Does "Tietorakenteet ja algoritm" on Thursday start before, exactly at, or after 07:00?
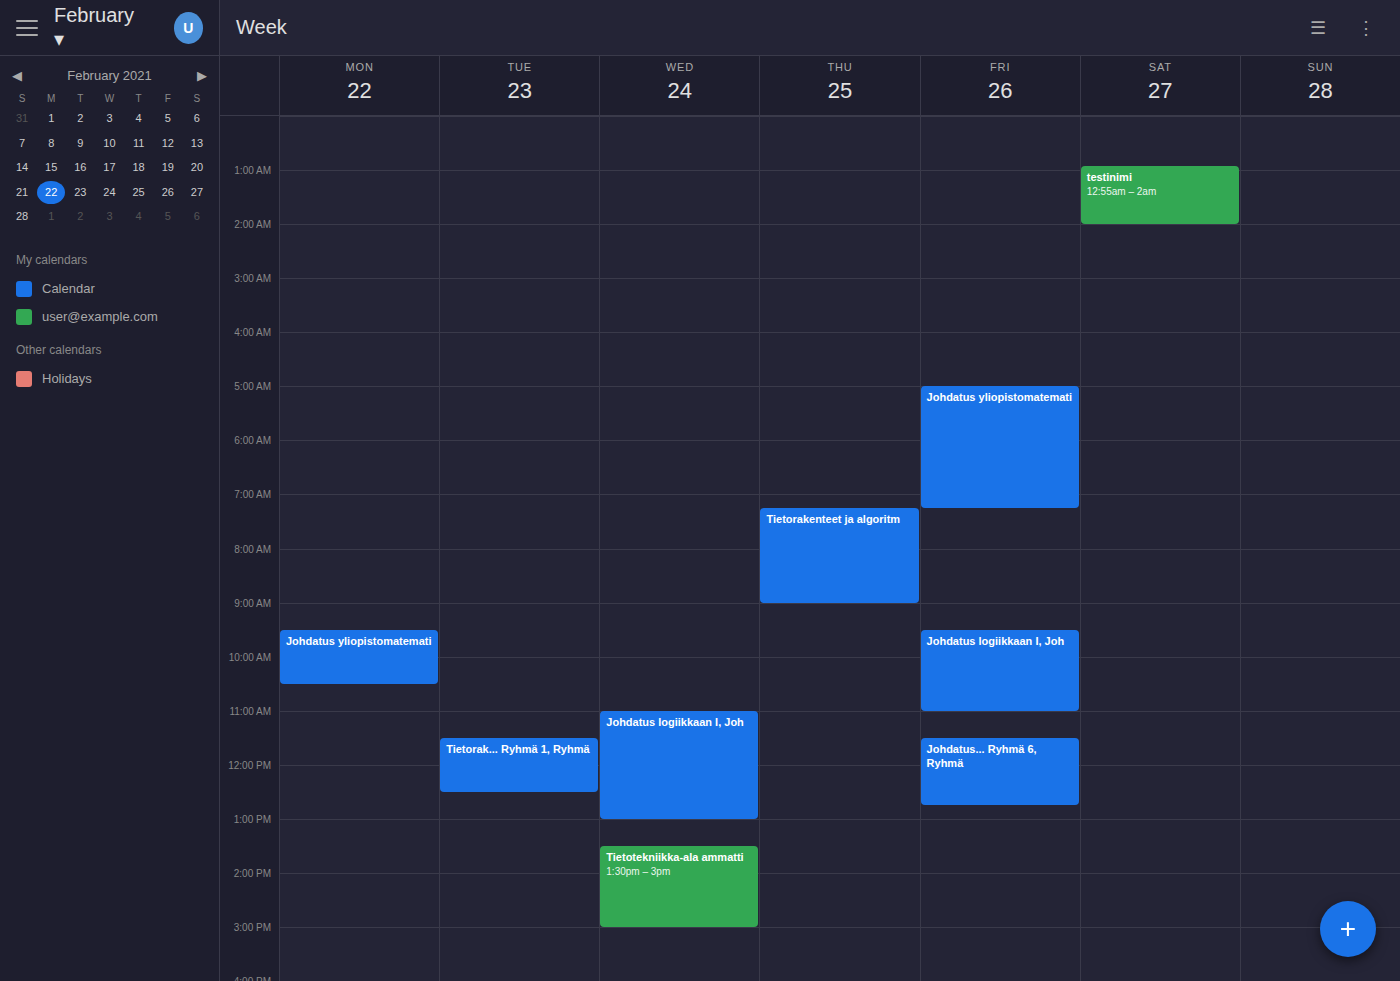
07:15 -- after 07:00, 15 minutes below the 07:00 line.